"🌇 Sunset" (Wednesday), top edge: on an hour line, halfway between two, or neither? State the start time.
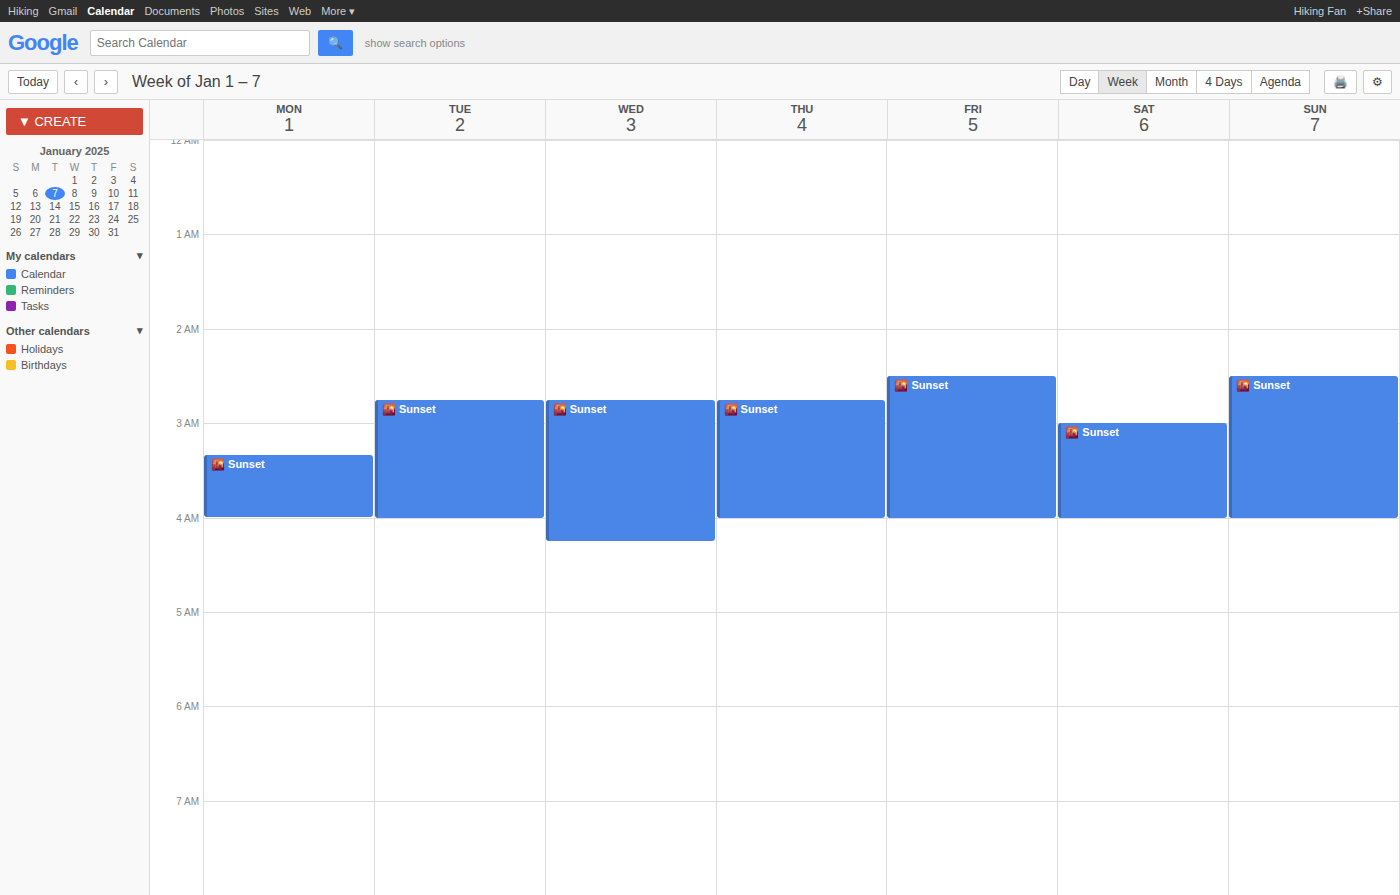
2:45 AM -- neither: three quarters of the way from the 2 AM line to the 3 AM line.